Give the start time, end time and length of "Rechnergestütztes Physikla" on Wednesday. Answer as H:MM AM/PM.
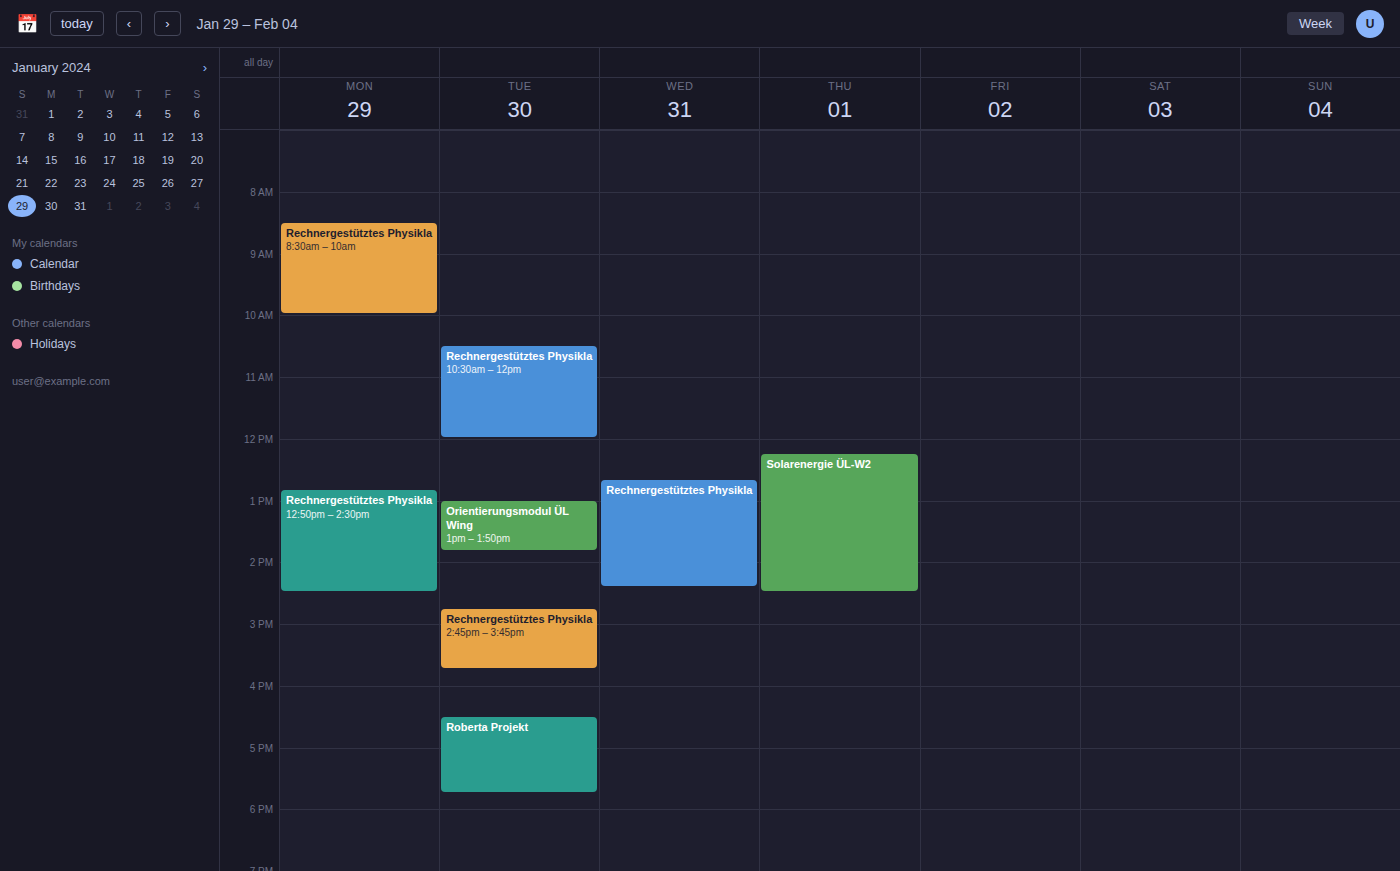
12:40 PM to 2:25 PM, 1 hour 45 minutes